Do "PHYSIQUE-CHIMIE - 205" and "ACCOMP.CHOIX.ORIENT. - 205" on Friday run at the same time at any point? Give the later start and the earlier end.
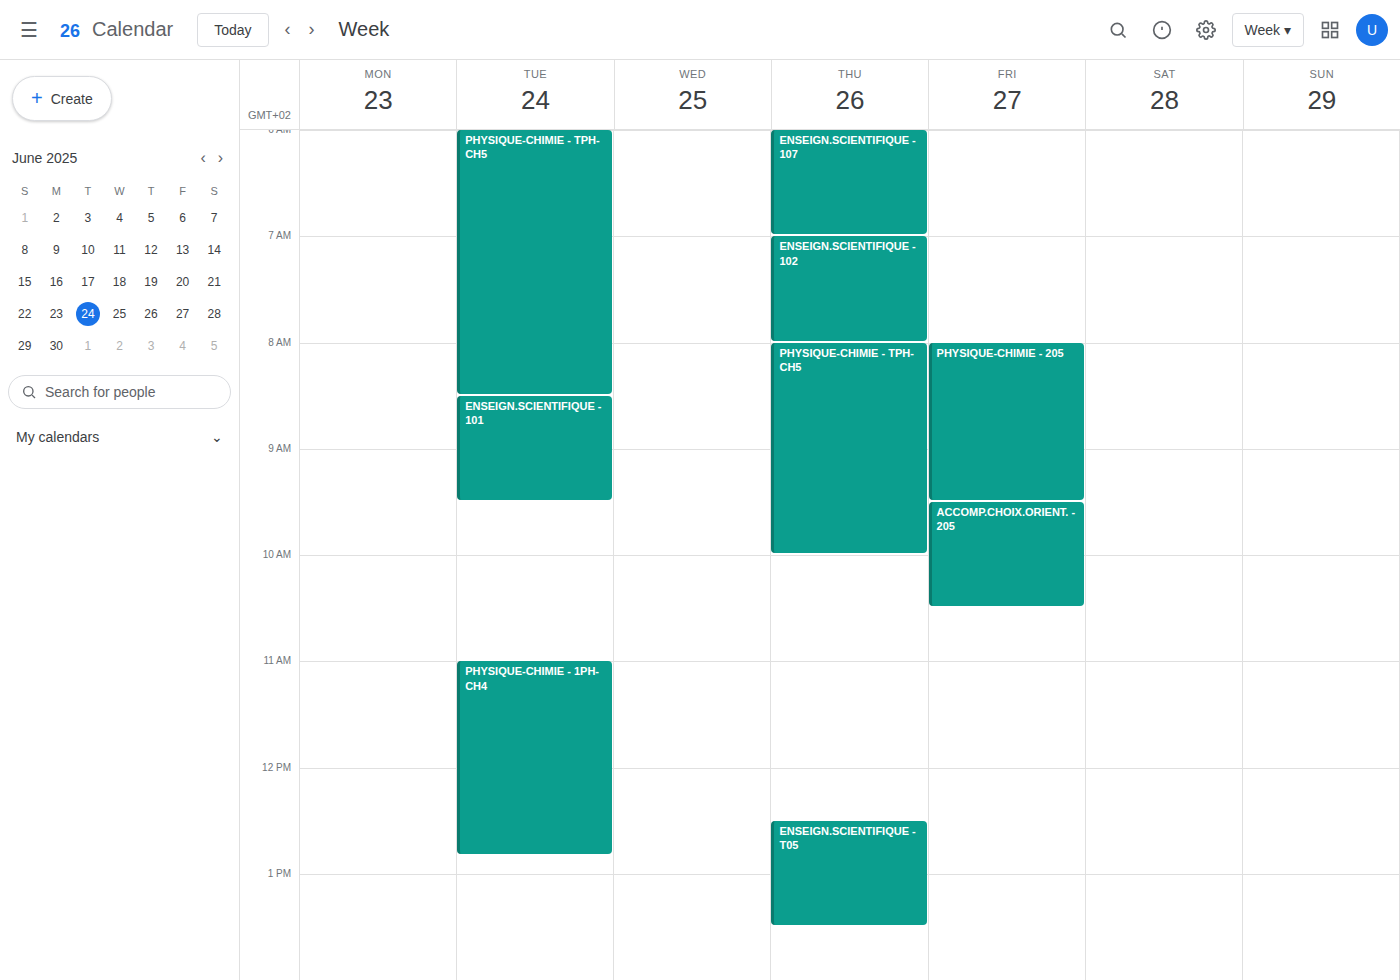
"PHYSIQUE-CHIMIE - 205" ends at 9:30 AM, exactly when "ACCOMP.CHOIX.ORIENT. - 205" starts -- they touch but do not overlap.